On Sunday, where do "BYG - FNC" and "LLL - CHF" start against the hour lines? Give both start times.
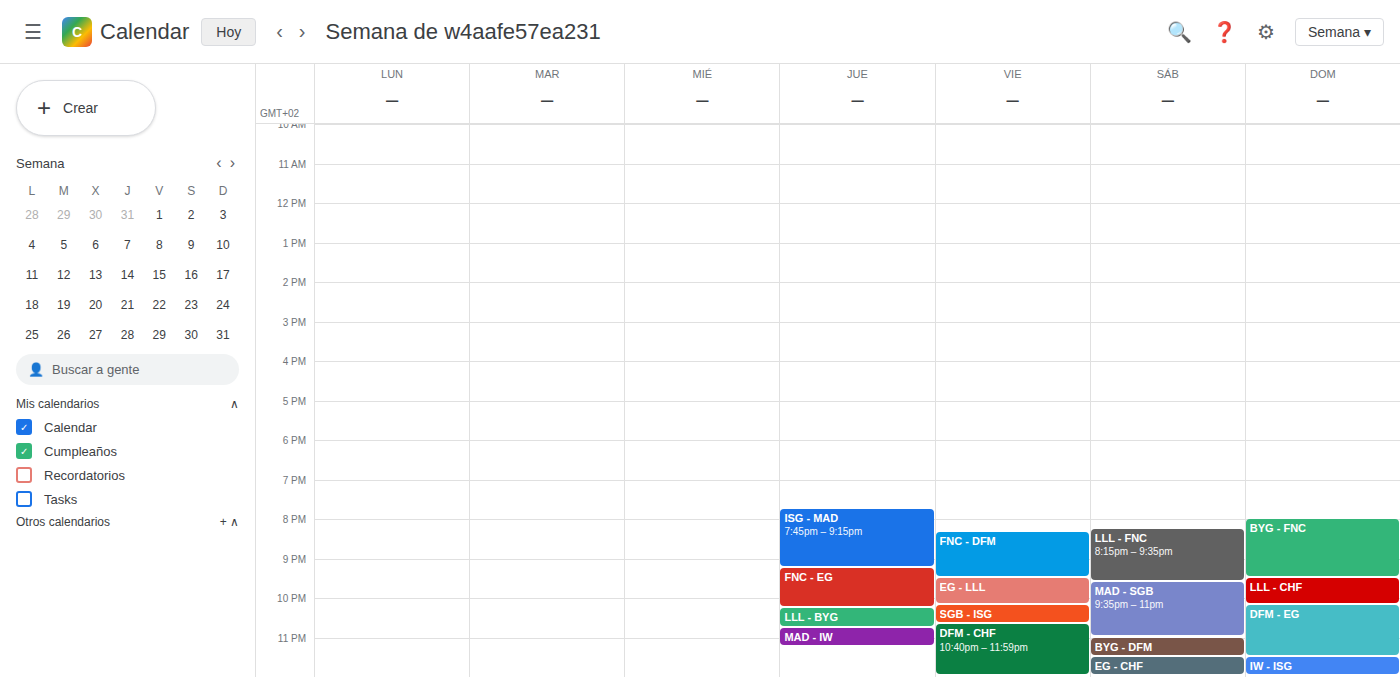
"BYG - FNC": 8:00 PM, exactly on the 8 PM line. "LLL - CHF": 9:30 PM, halfway between the 9 PM and 10 PM lines.